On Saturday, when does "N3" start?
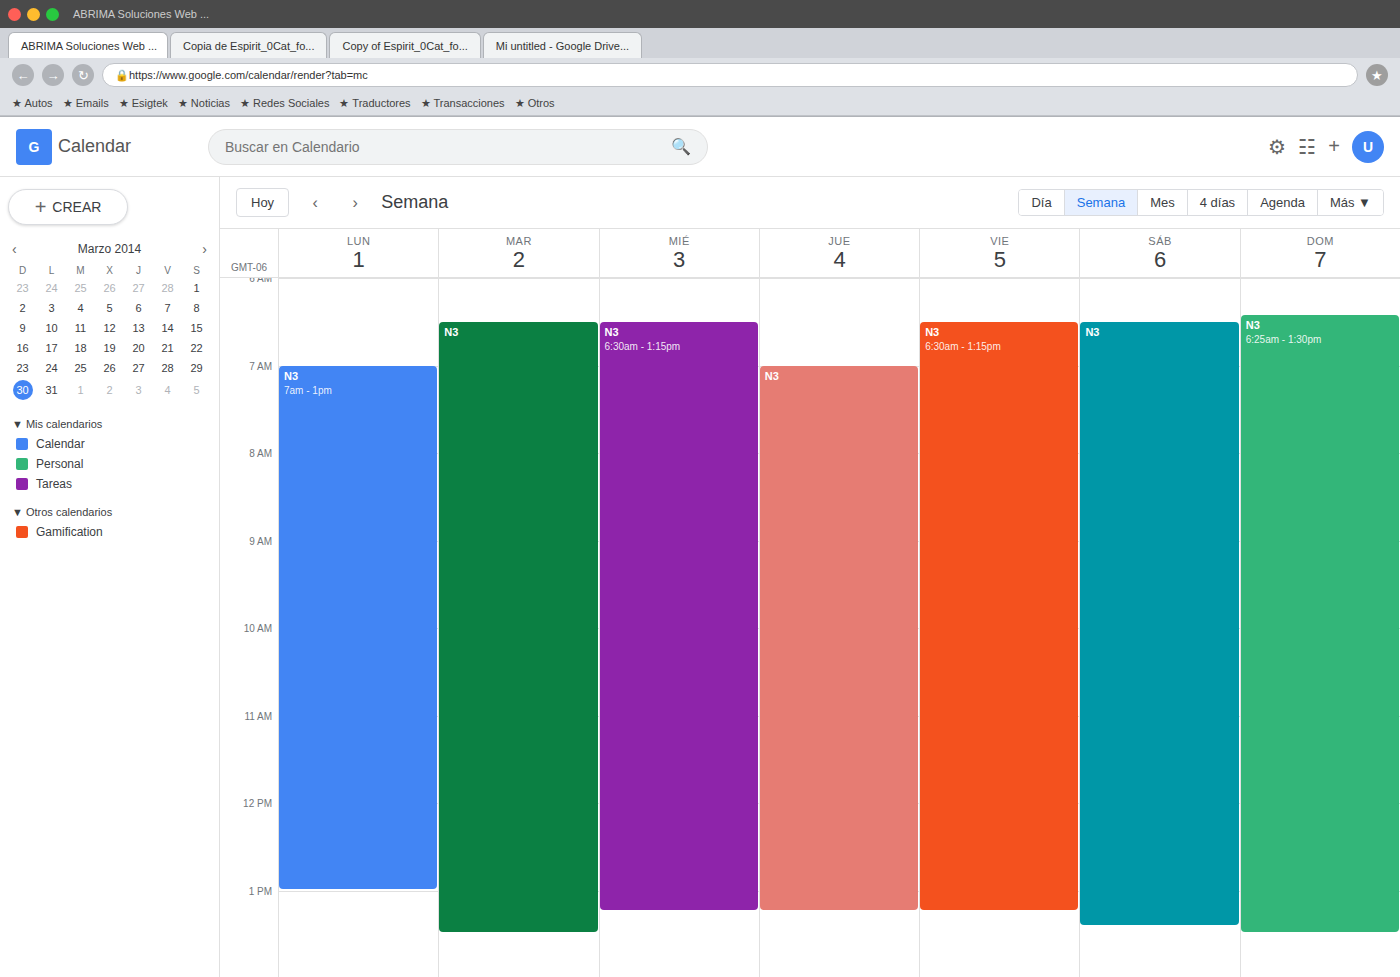
6:30 AM